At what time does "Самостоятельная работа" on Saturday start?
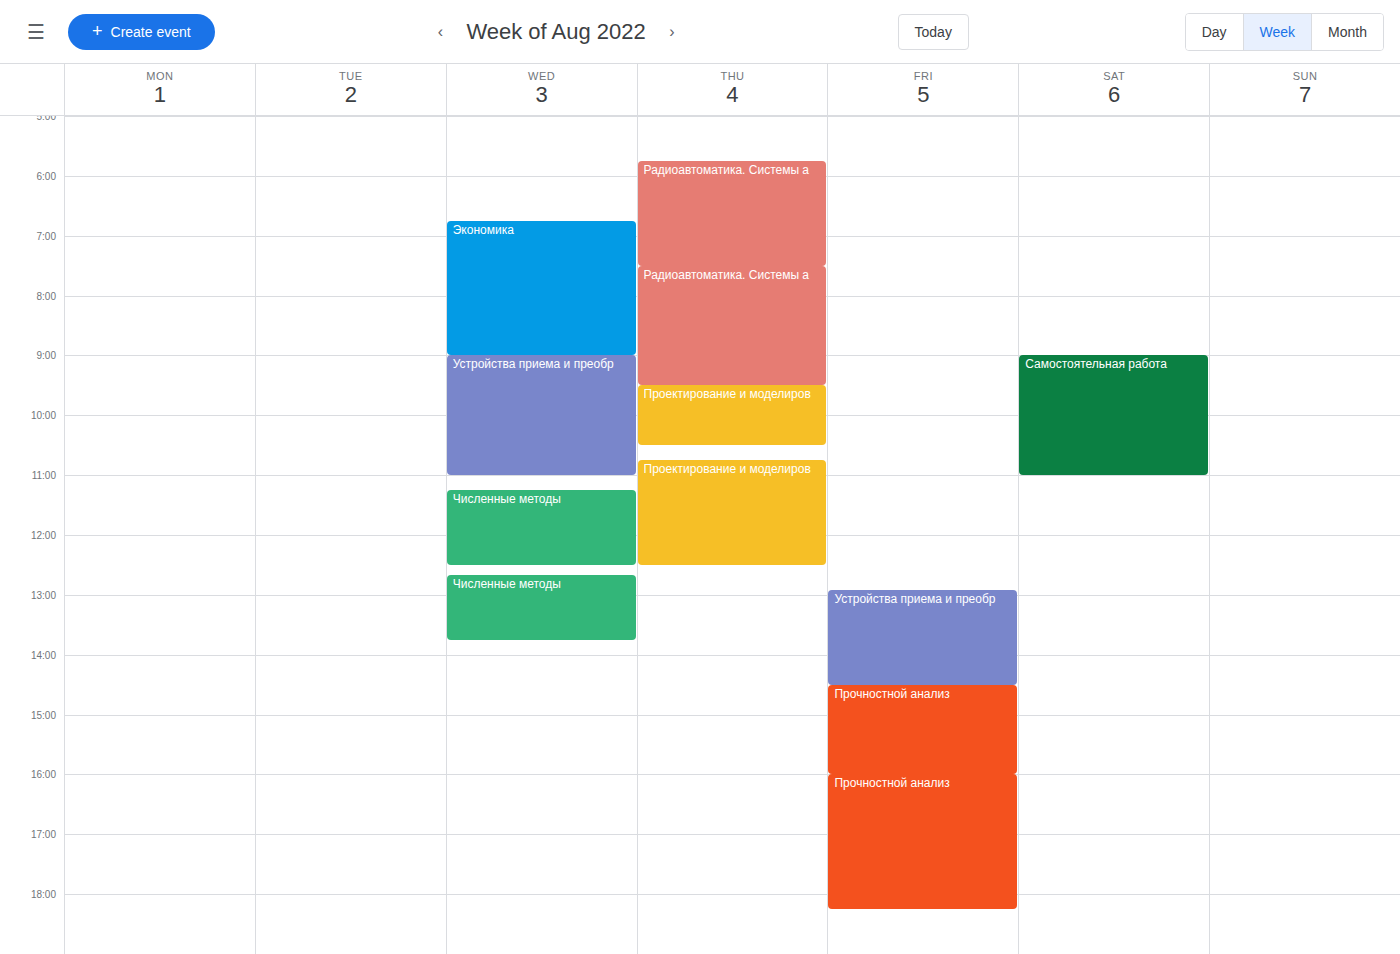
09:00